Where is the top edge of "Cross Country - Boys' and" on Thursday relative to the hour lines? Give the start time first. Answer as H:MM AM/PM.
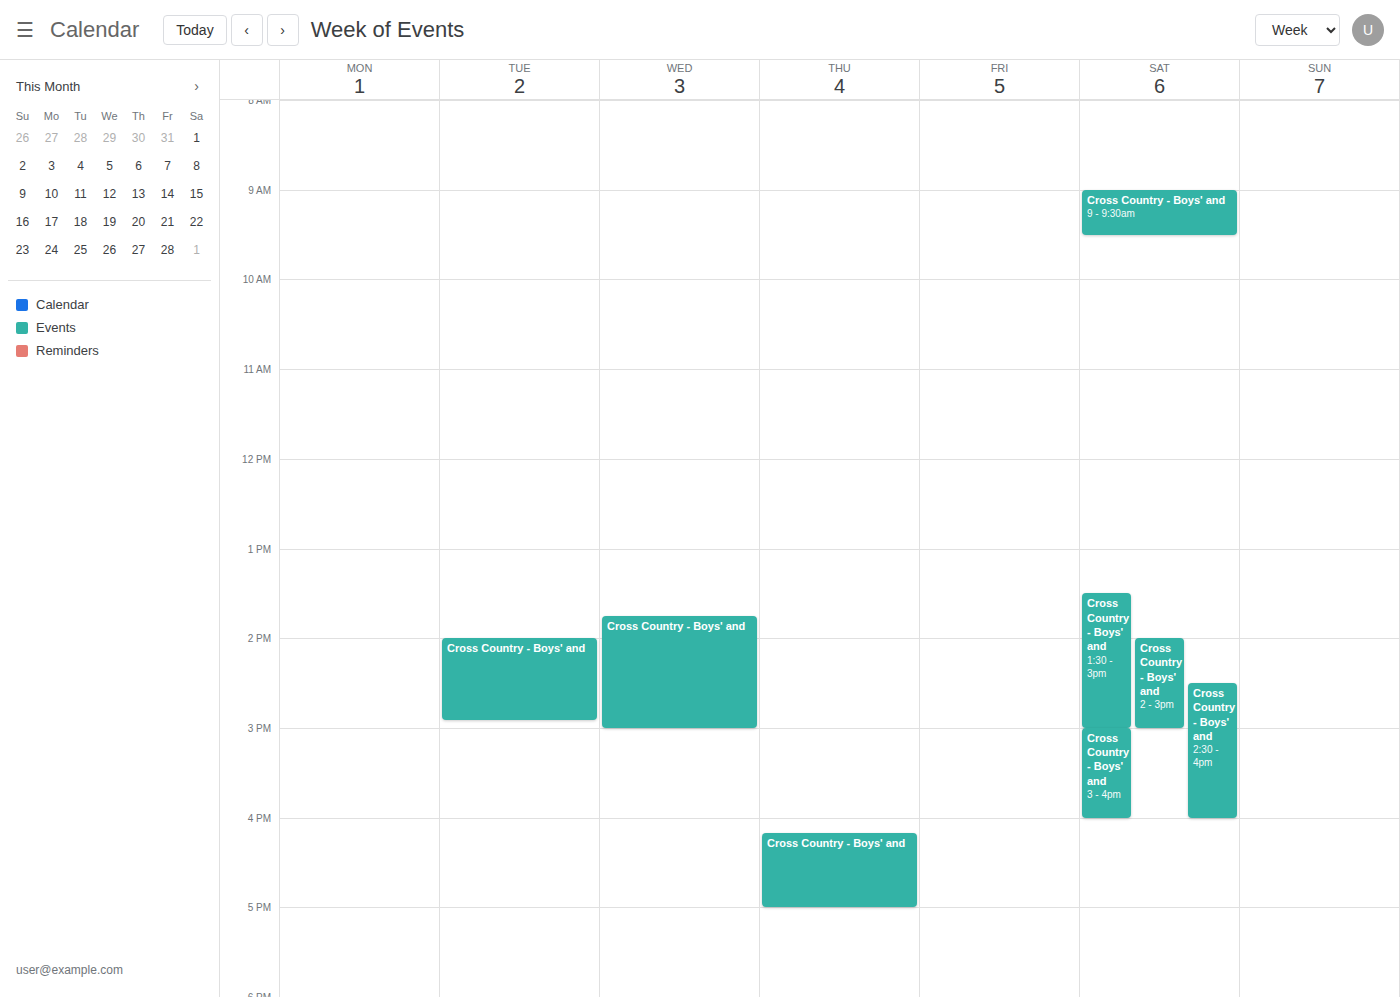
4:10 PM -- neither: 10 minutes below the 4 PM line and 50 minutes above the 5 PM line.